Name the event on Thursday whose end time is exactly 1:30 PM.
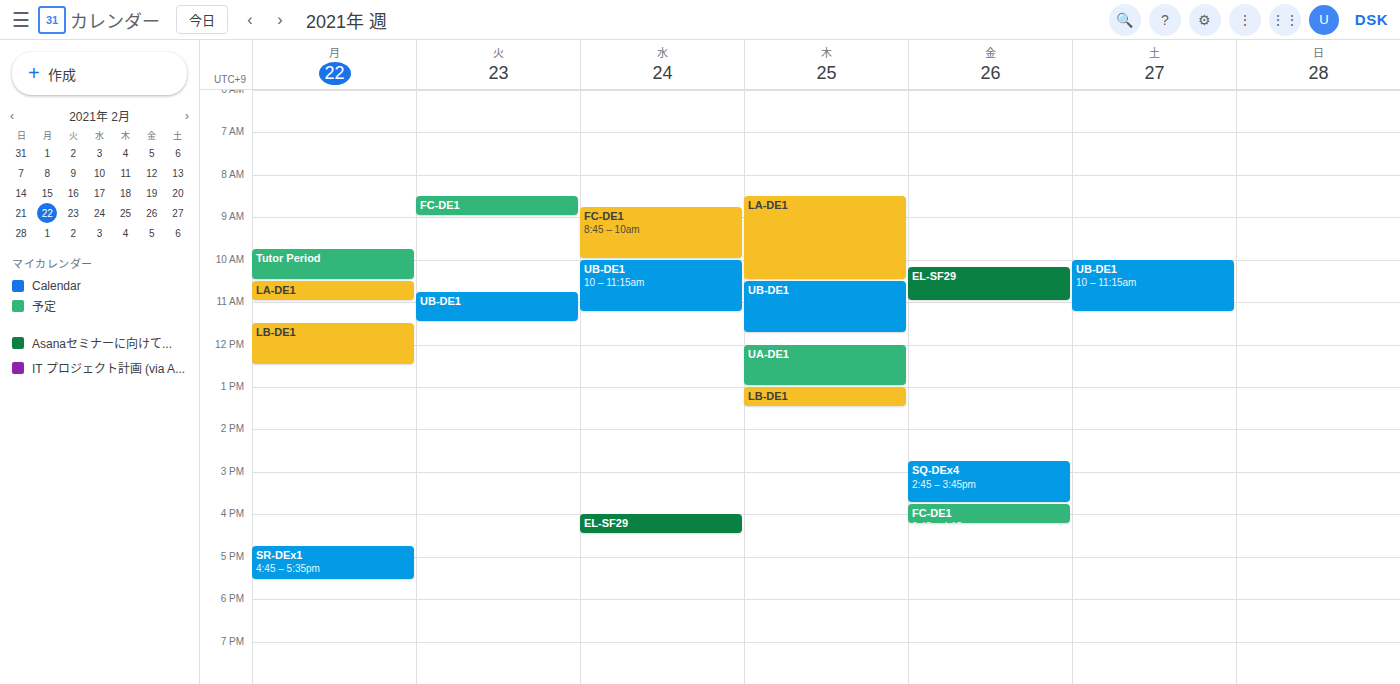
"LB-DE1"